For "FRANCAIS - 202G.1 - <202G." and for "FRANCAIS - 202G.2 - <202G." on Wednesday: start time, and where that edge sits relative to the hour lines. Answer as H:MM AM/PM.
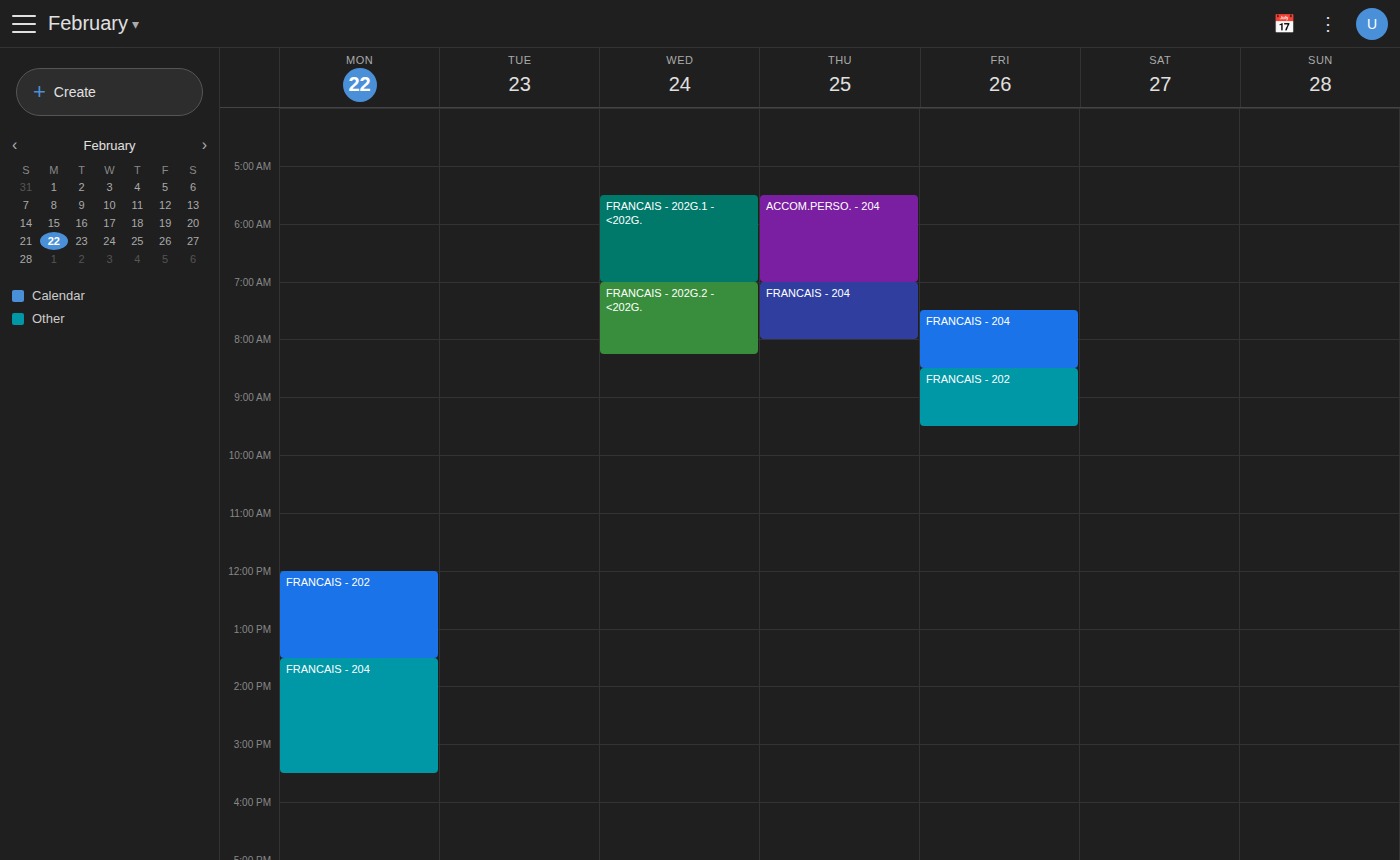
"FRANCAIS - 202G.1 - <202G.": 5:30 AM, halfway between the 5 AM and 6 AM lines. "FRANCAIS - 202G.2 - <202G.": 7:00 AM, exactly on the 7 AM line.